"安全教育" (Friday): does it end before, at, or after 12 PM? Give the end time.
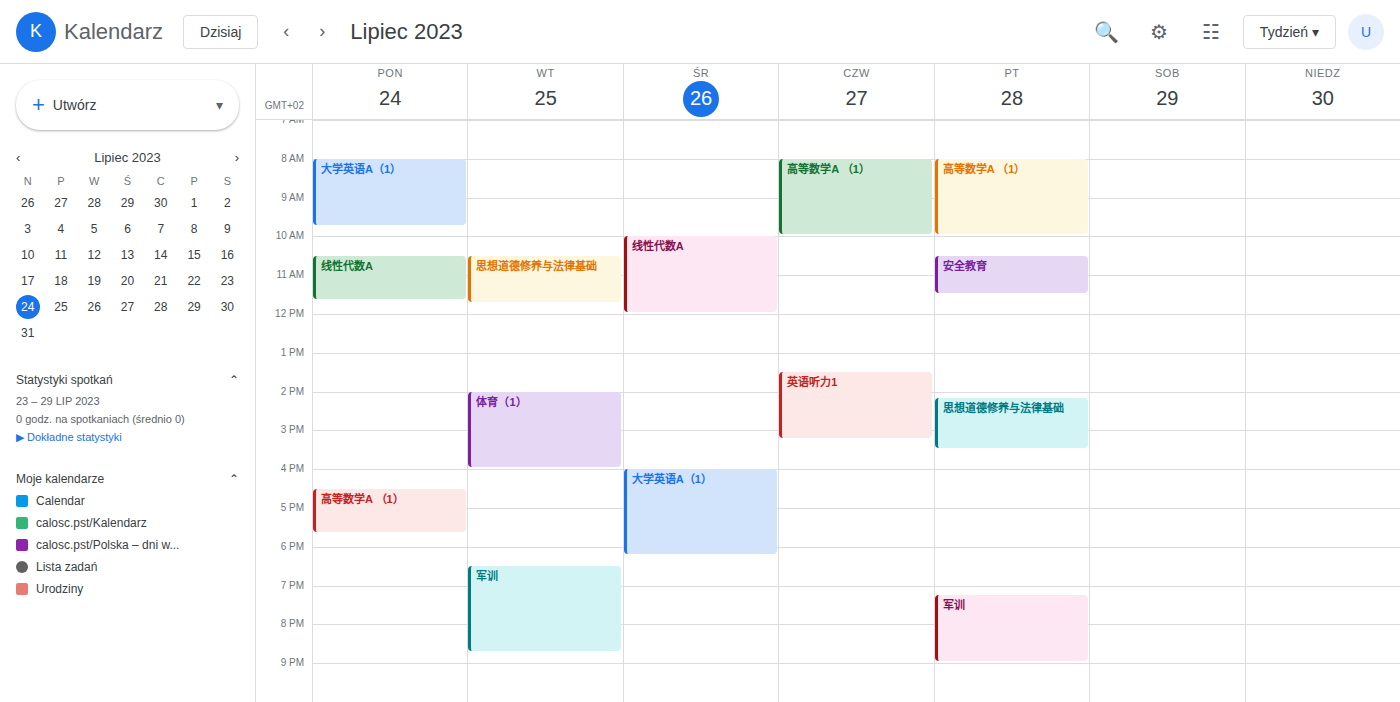
11:30 AM -- before 12 PM, 30 minutes above the 12 PM line.